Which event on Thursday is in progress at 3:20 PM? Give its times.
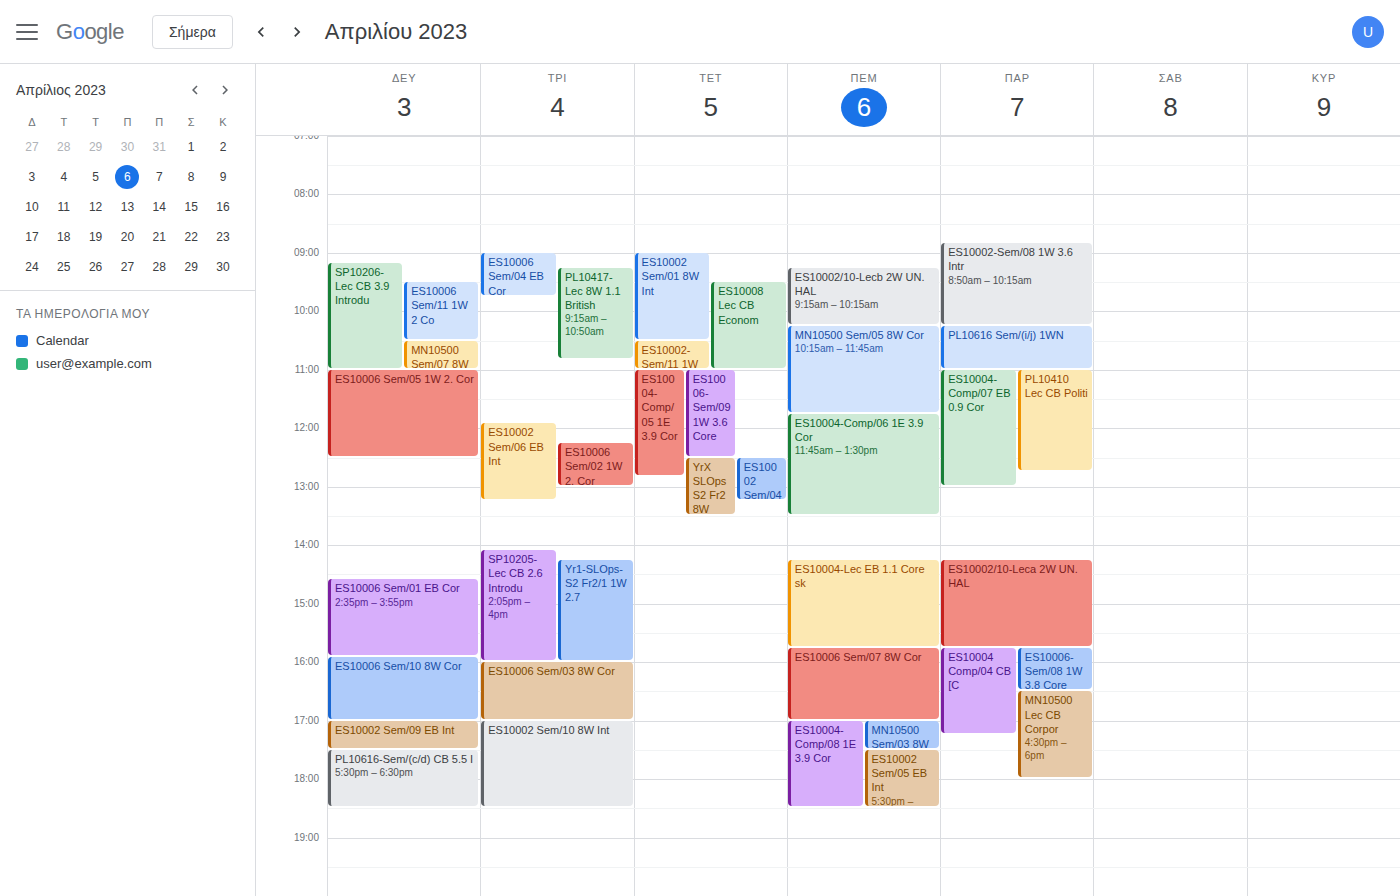
"ES10004-Lec EB 1.1 Core sk", 2:15 PM to 3:45 PM